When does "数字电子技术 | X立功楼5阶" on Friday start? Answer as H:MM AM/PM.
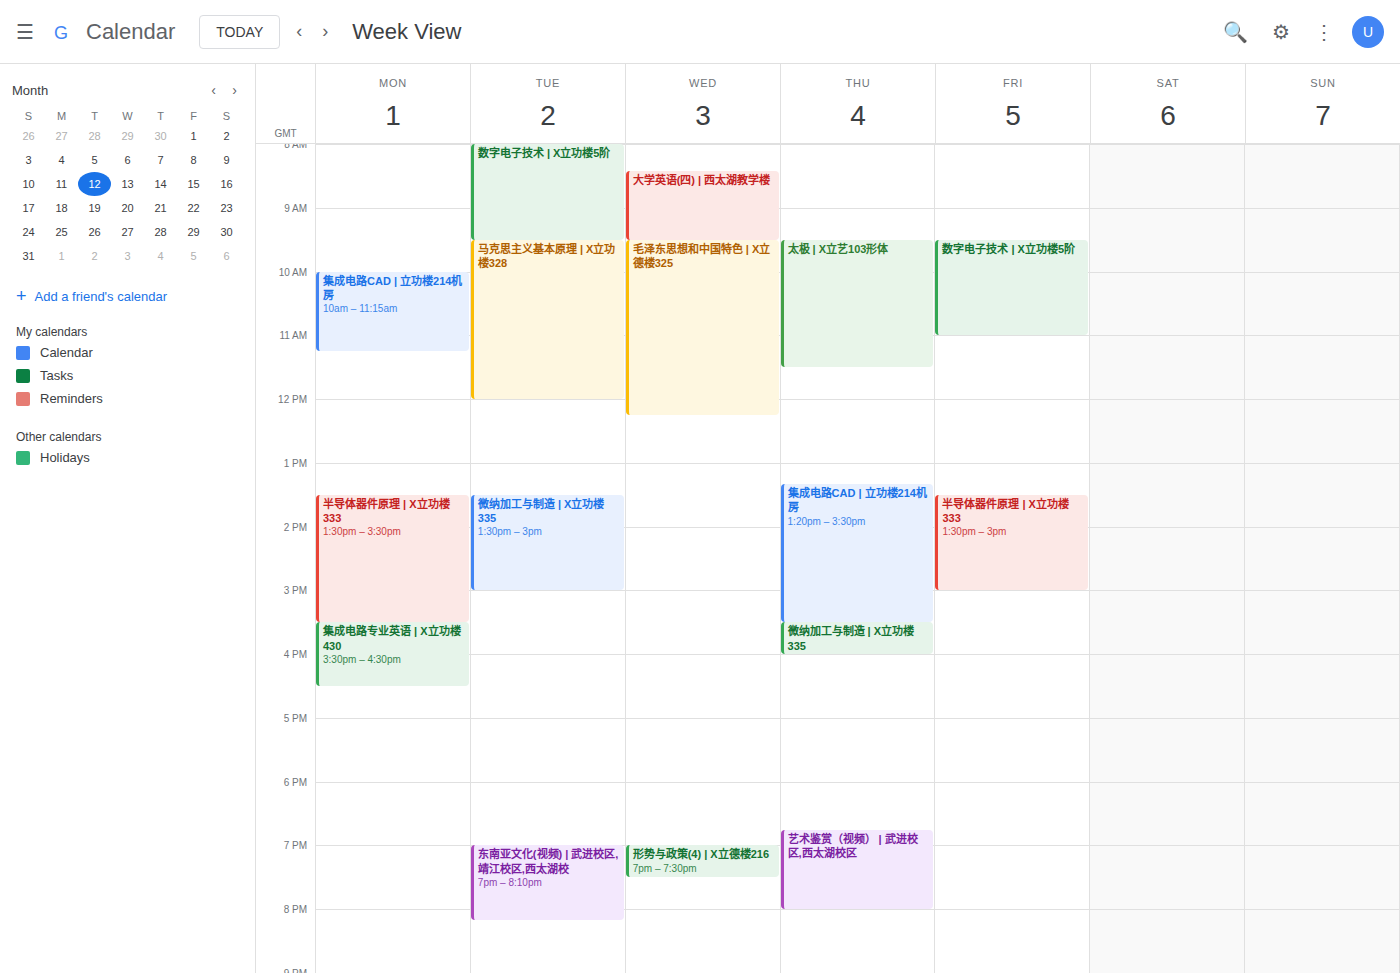
9:30 AM